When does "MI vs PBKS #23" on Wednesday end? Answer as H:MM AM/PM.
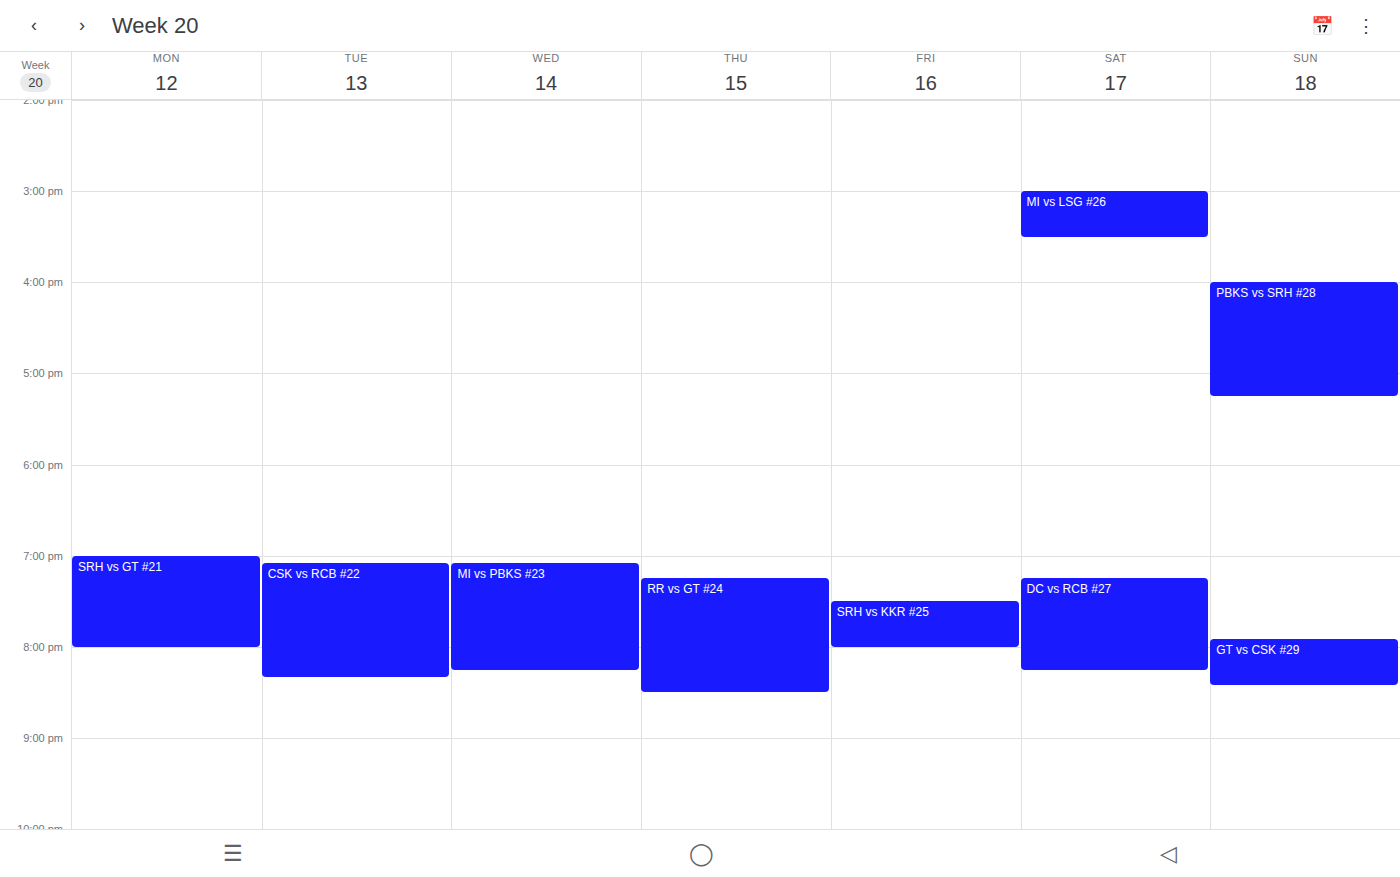
8:15 PM